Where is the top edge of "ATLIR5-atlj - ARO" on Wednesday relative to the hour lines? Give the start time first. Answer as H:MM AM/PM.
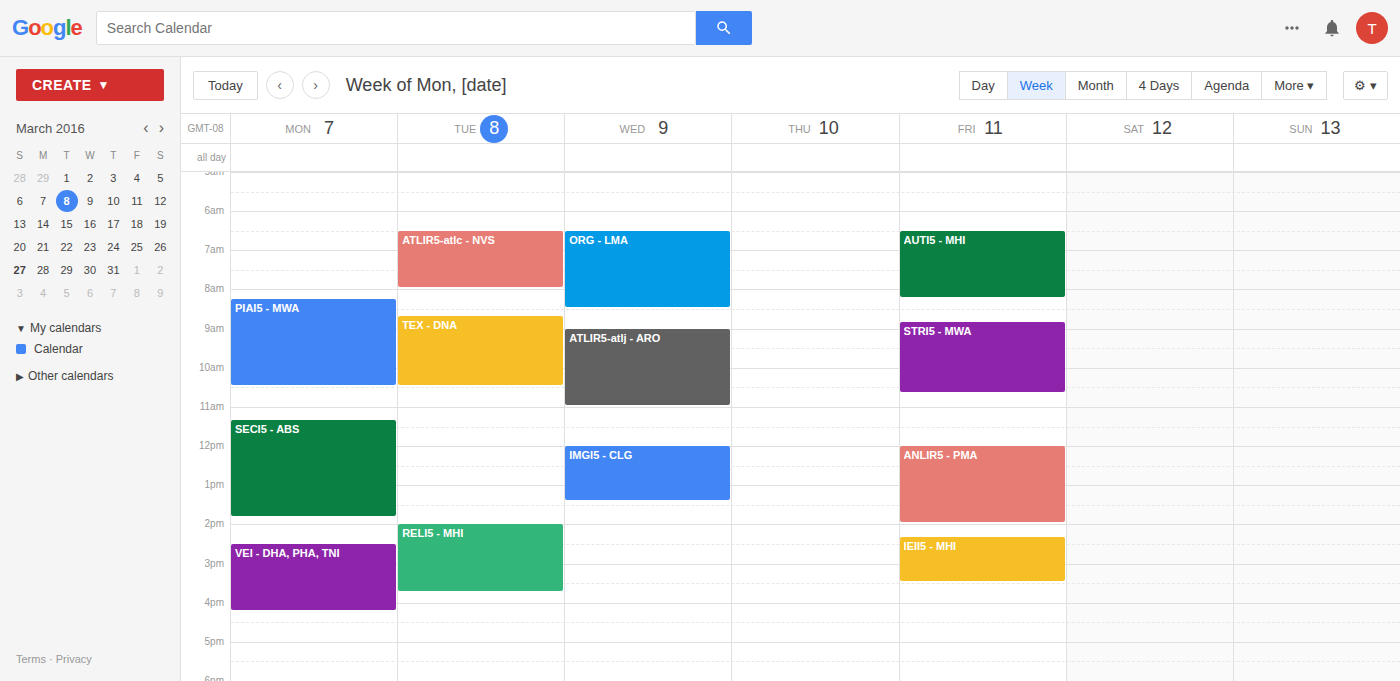
9:00 AM -- exactly on the 9 AM line.